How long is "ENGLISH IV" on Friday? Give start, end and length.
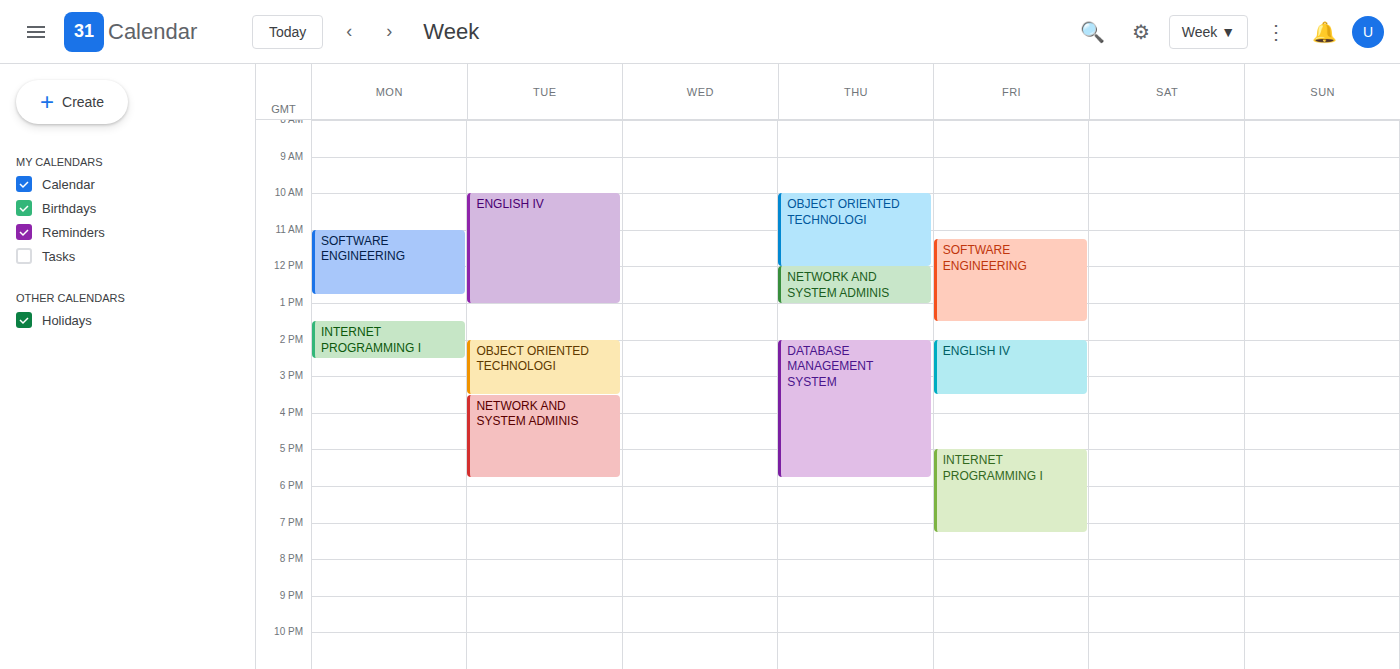
2:00 PM to 3:30 PM, 1 hour 30 minutes